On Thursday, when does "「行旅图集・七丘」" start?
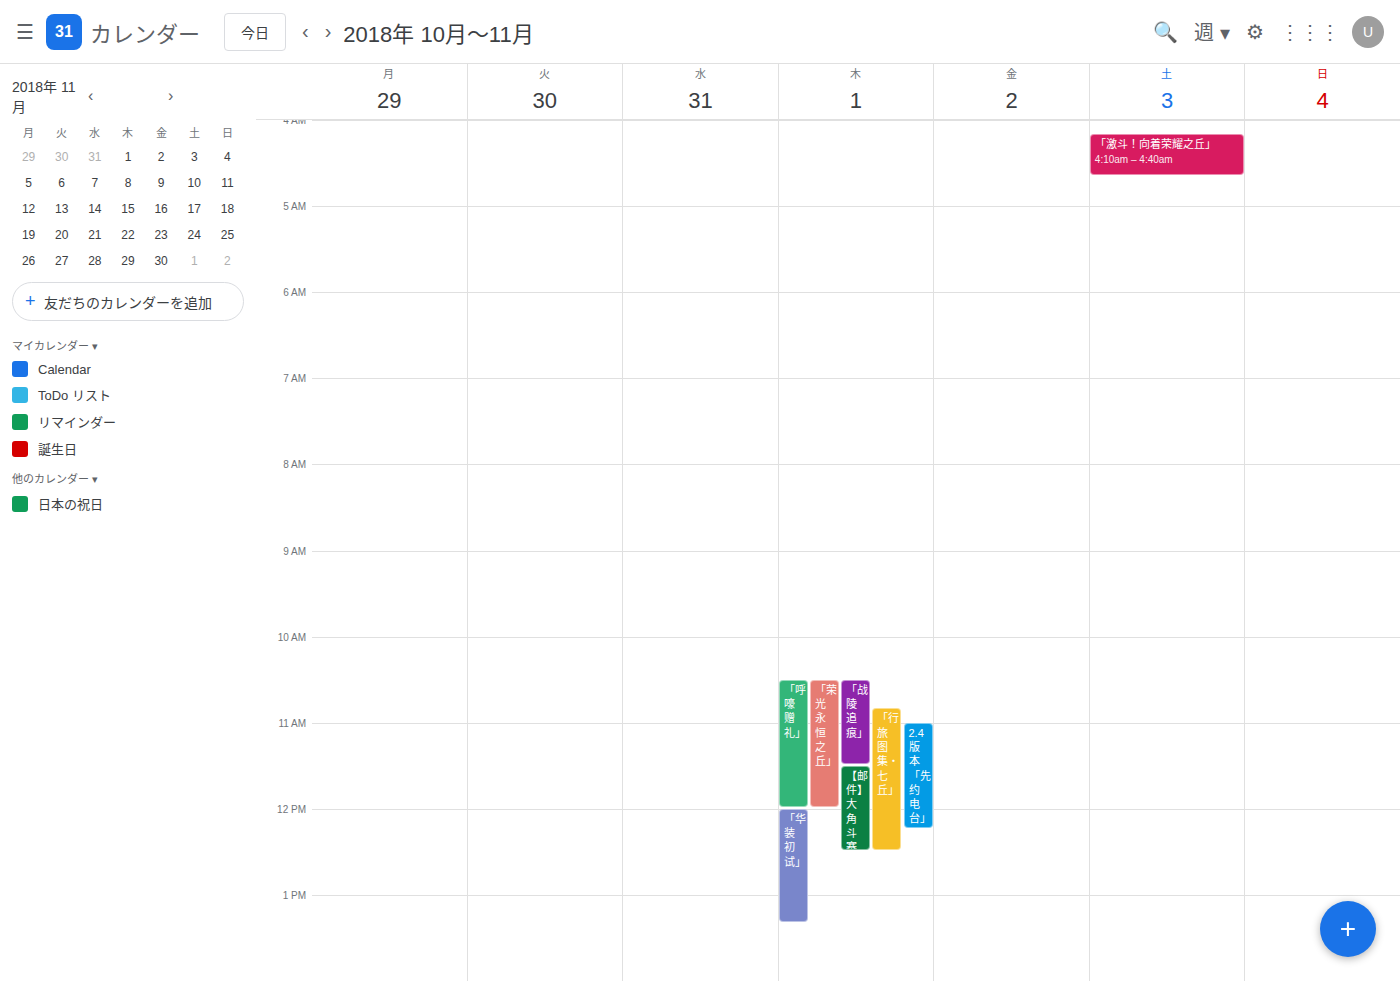
10:50 AM